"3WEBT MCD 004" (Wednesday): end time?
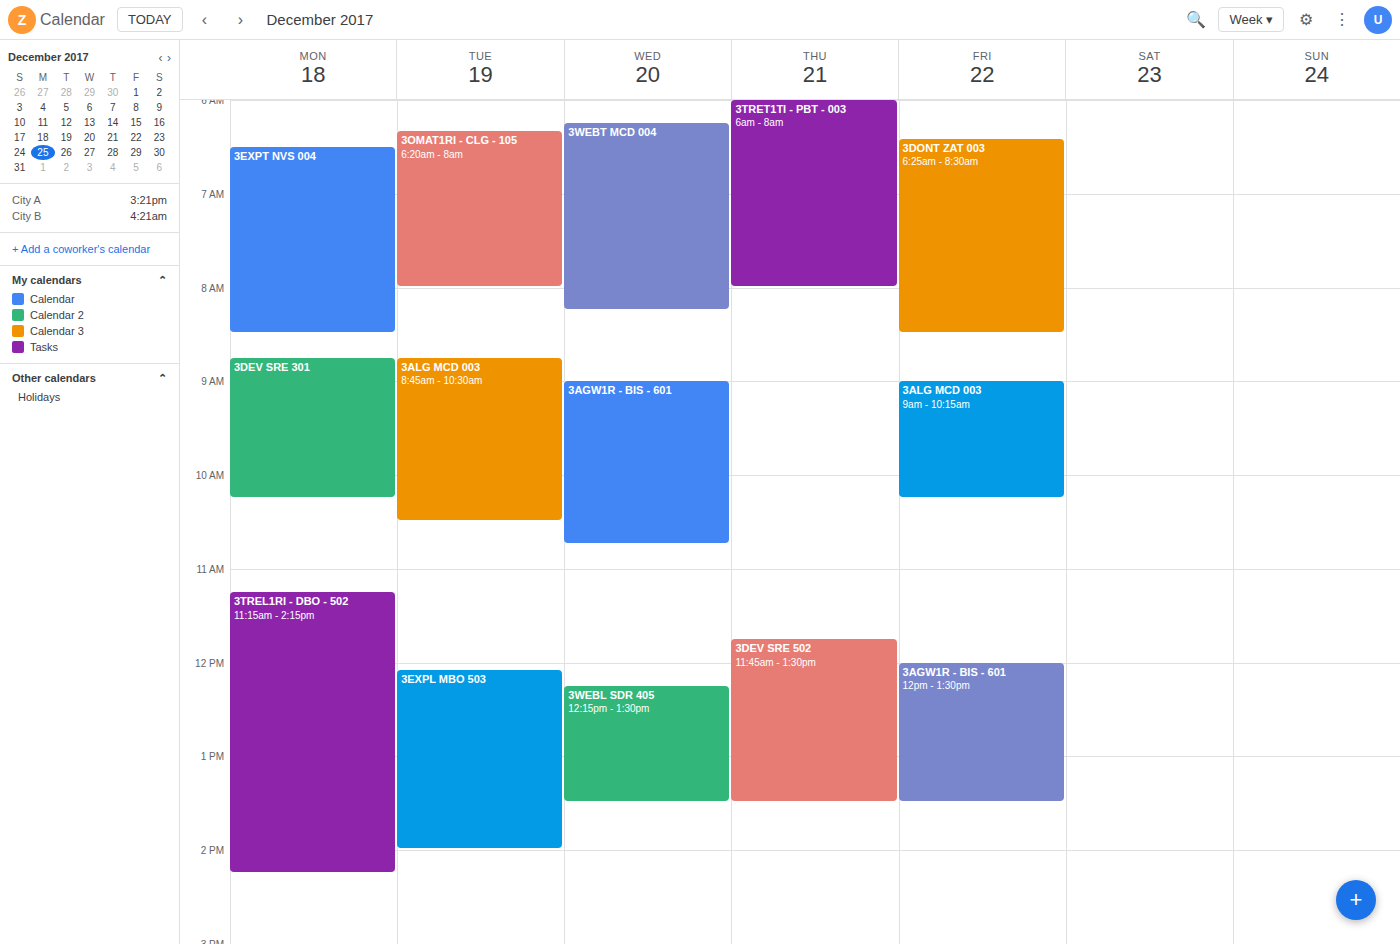
8:15 AM